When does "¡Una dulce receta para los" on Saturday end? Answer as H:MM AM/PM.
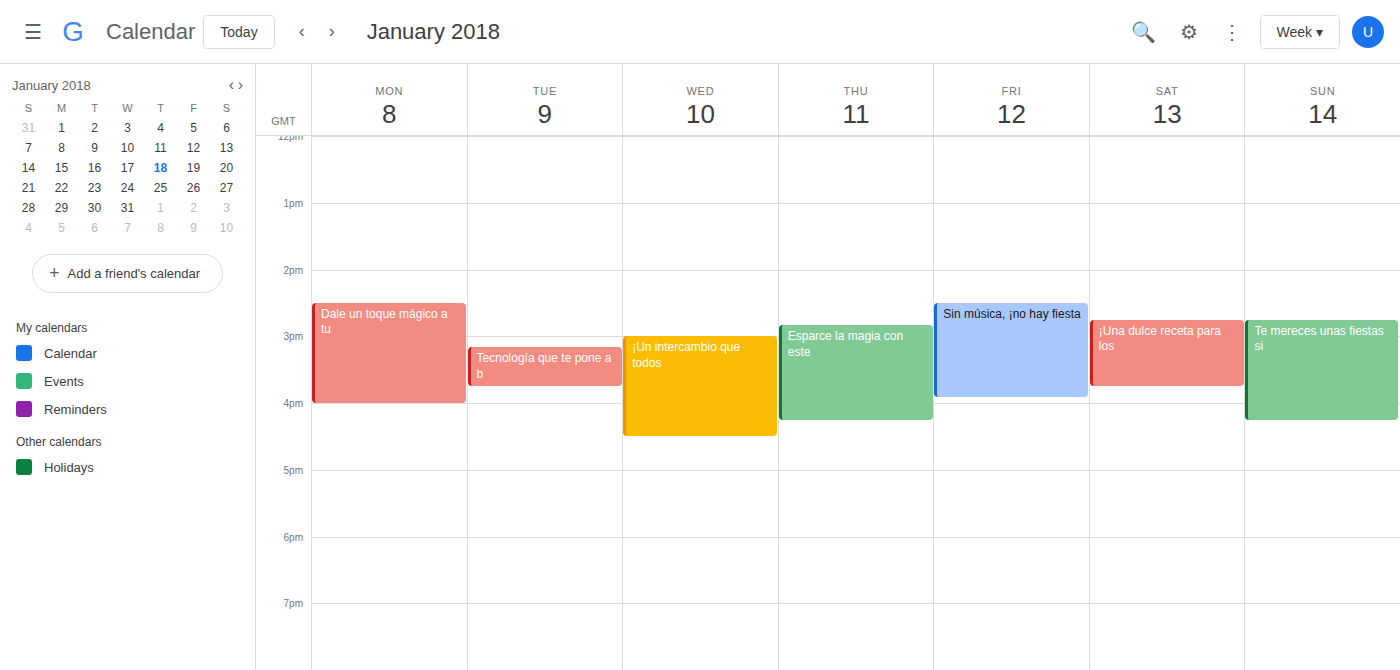
3:45 PM